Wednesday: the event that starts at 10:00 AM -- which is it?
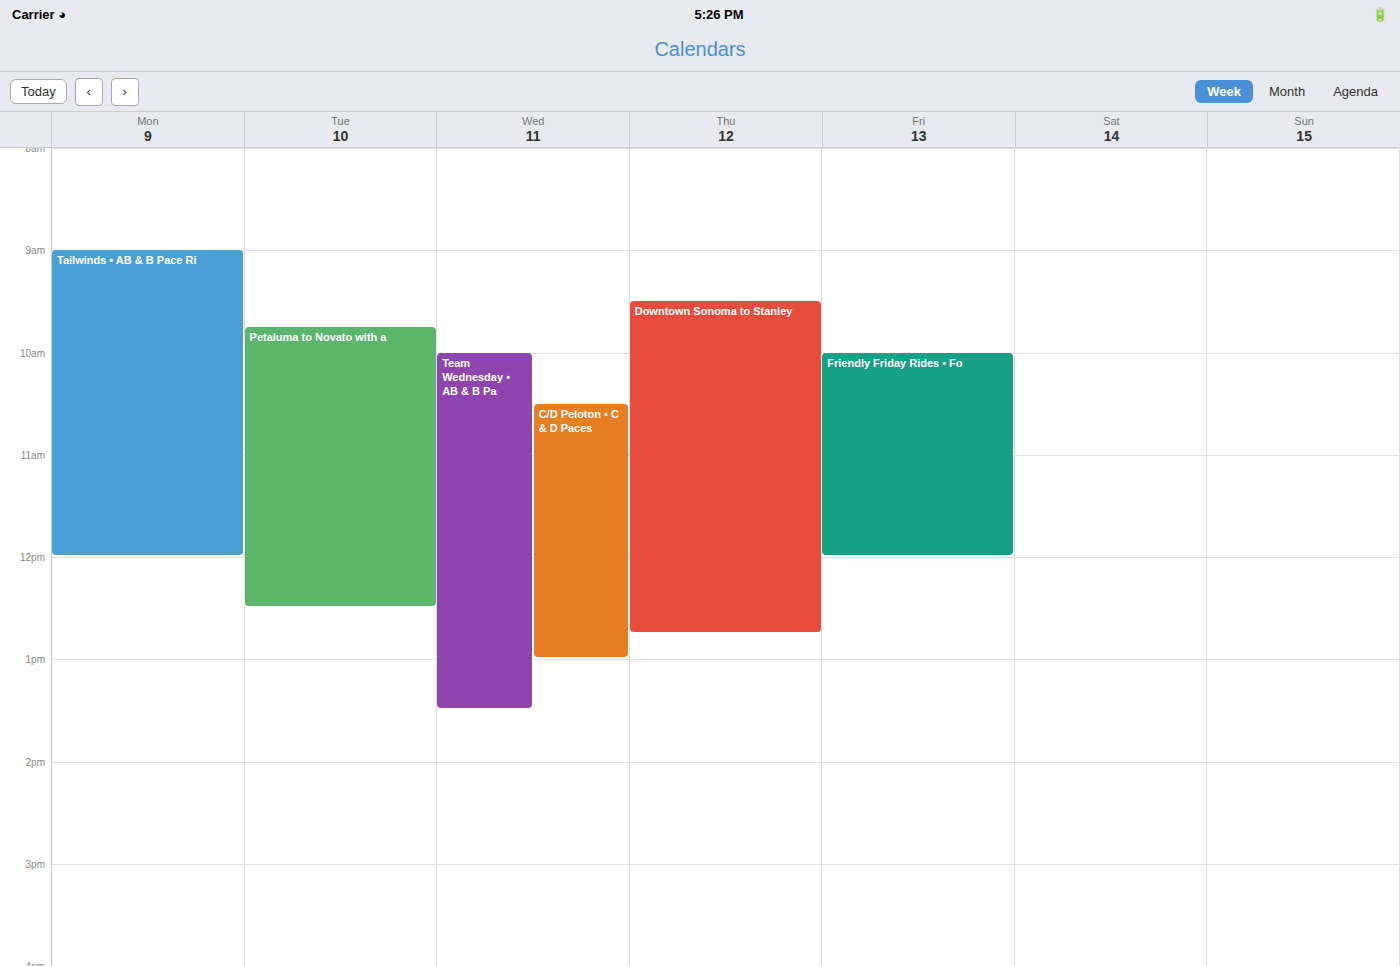
"Team Wednesday • AB & B Pa"